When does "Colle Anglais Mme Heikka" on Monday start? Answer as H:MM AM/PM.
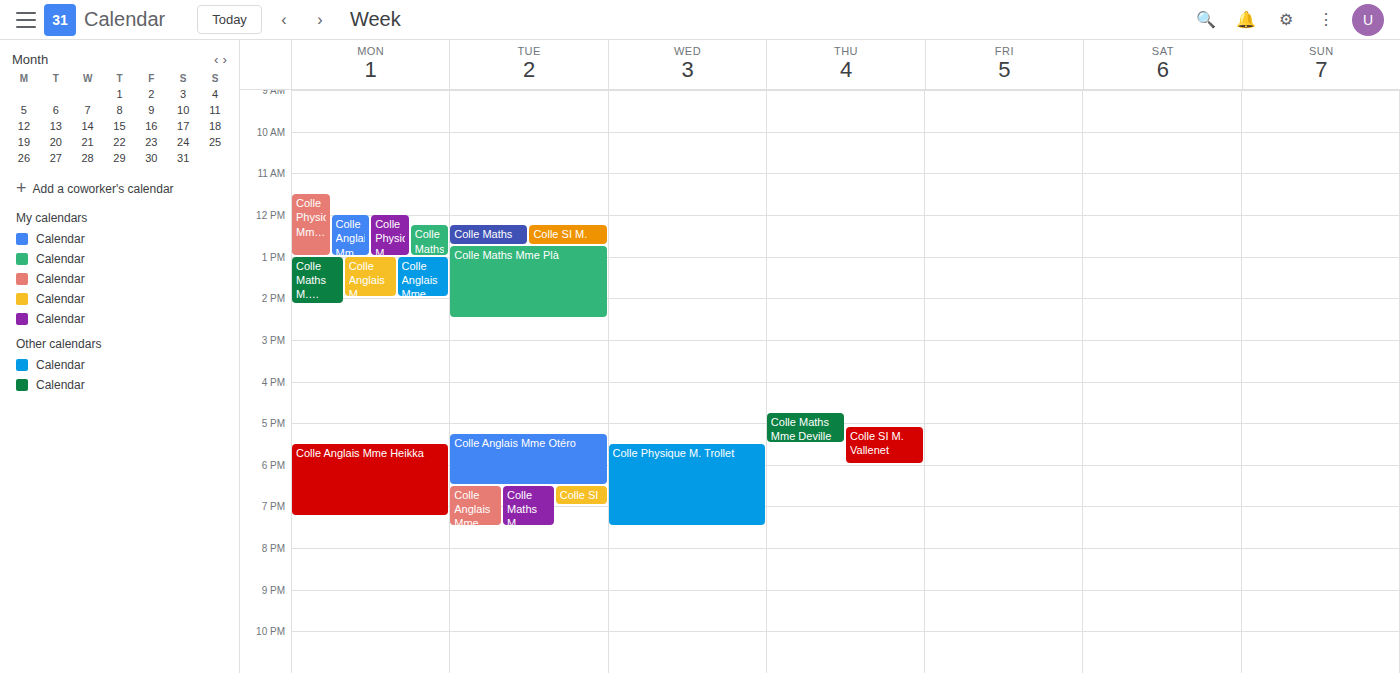
5:30 PM